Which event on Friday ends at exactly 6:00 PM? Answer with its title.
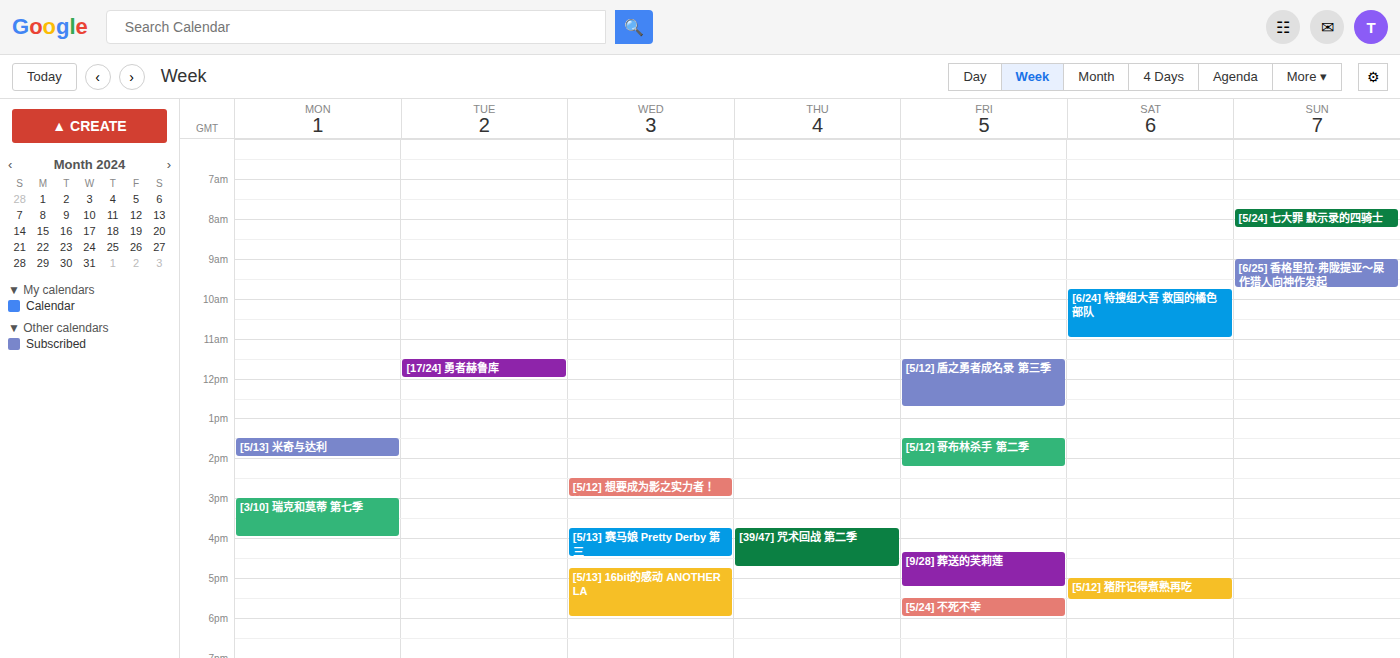
"[5/24] 不死不幸"